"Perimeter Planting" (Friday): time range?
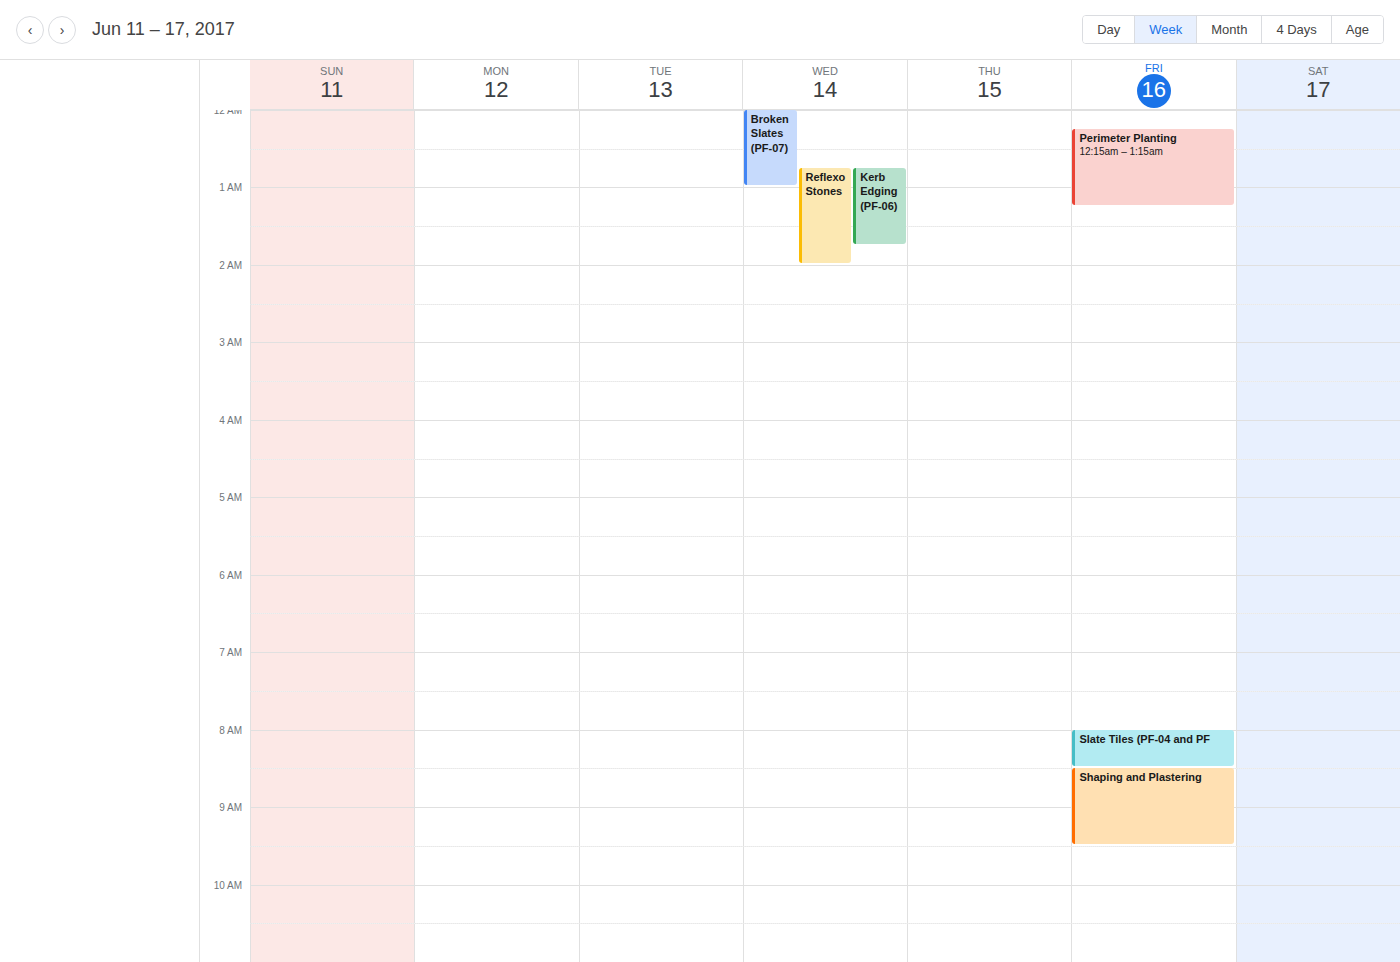
12:15 AM to 1:15 AM